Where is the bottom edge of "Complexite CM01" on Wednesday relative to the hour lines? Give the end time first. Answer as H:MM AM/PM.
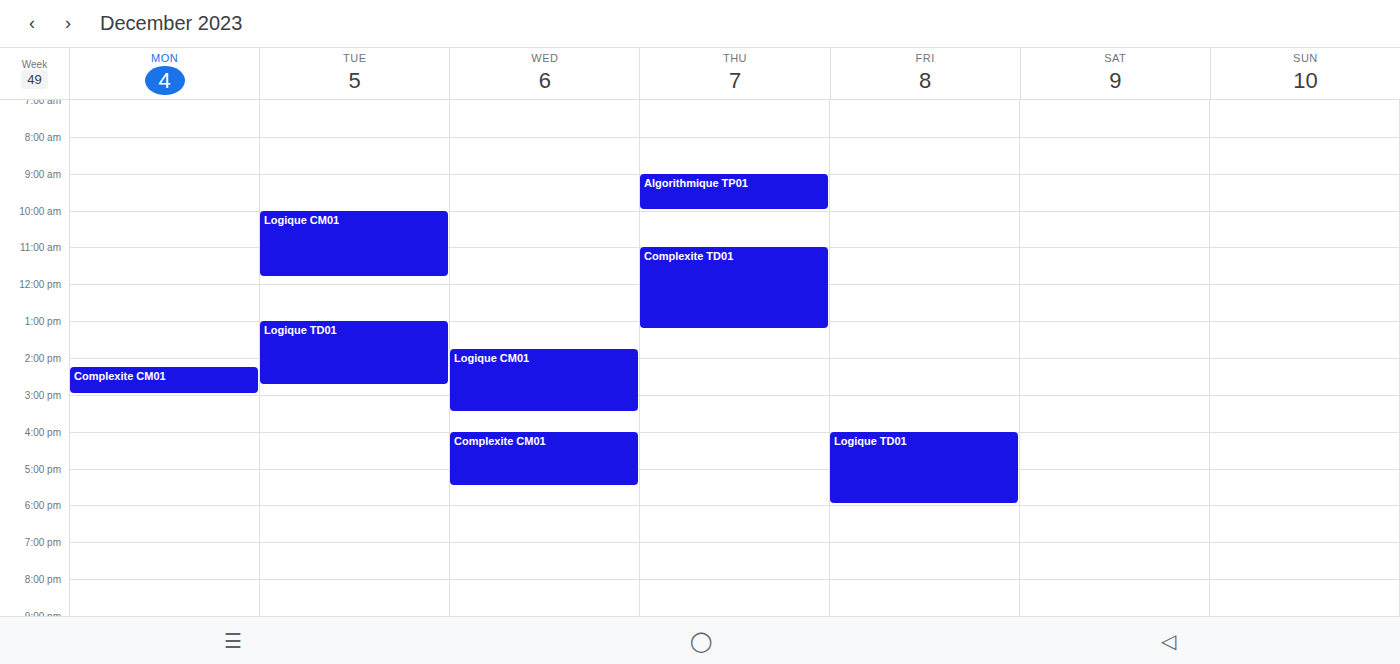
5:30 PM -- halfway between the 5 PM and 6 PM lines.